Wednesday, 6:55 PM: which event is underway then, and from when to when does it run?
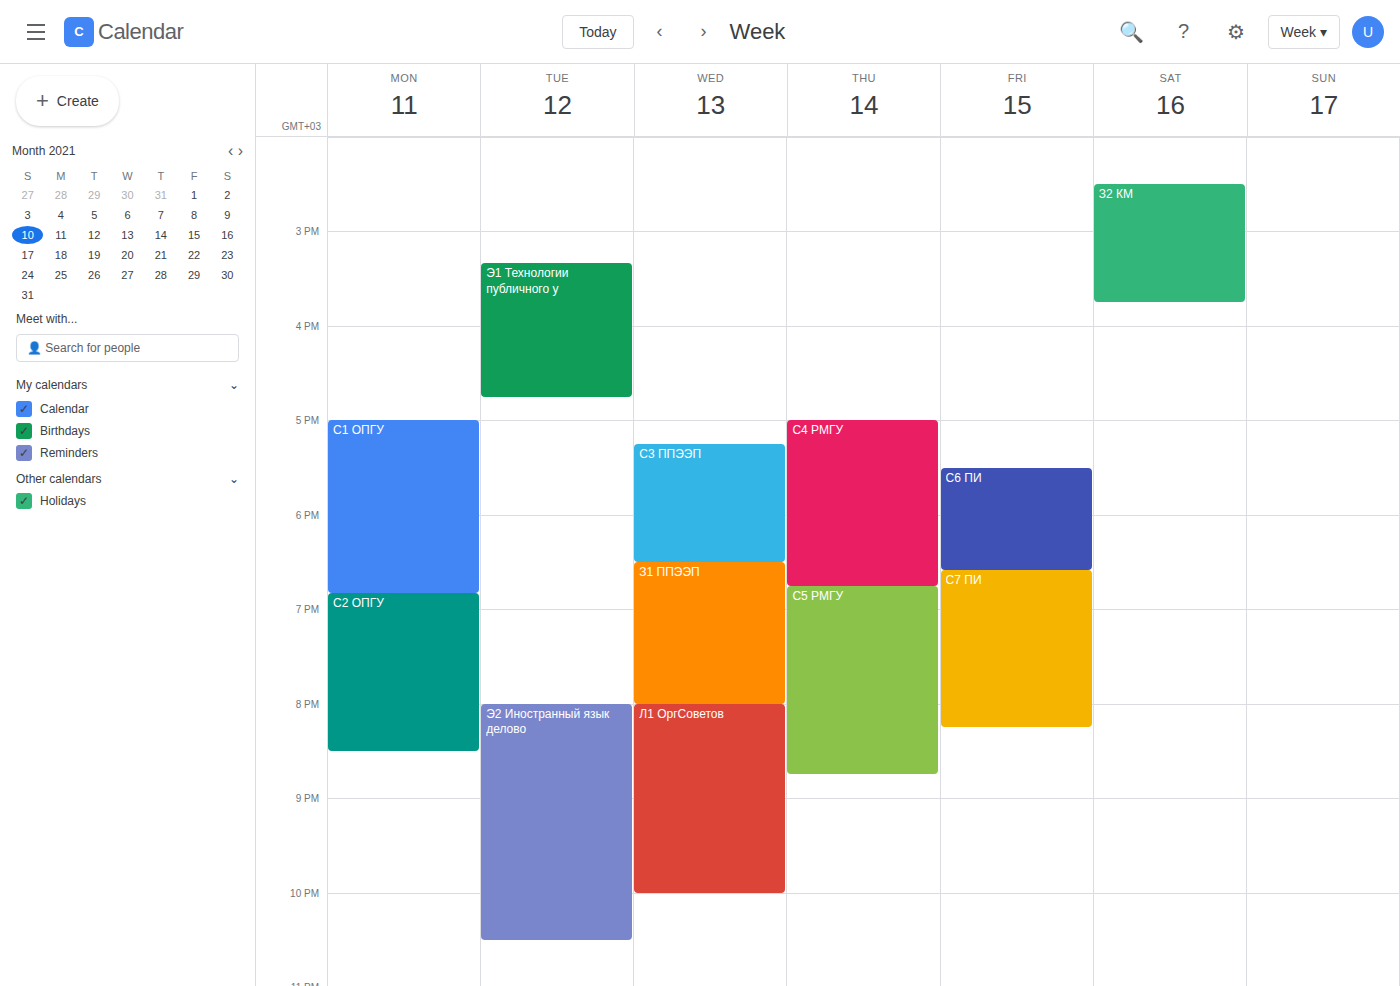
"З1 ППЭЭП", 6:30 PM to 8:00 PM